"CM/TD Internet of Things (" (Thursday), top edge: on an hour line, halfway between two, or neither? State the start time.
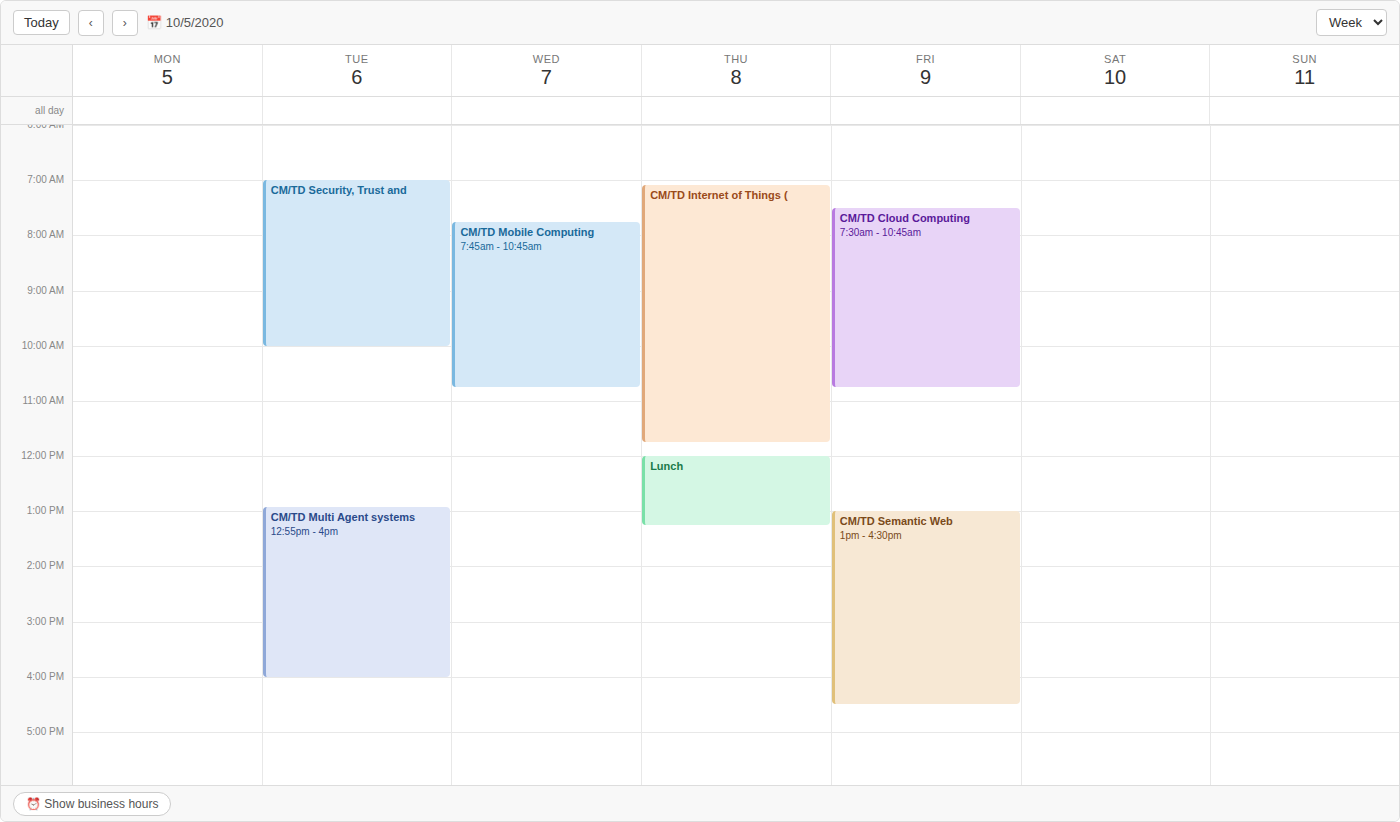
7:05 AM -- neither: 5 minutes below the 7 AM line and 55 minutes above the 8 AM line.